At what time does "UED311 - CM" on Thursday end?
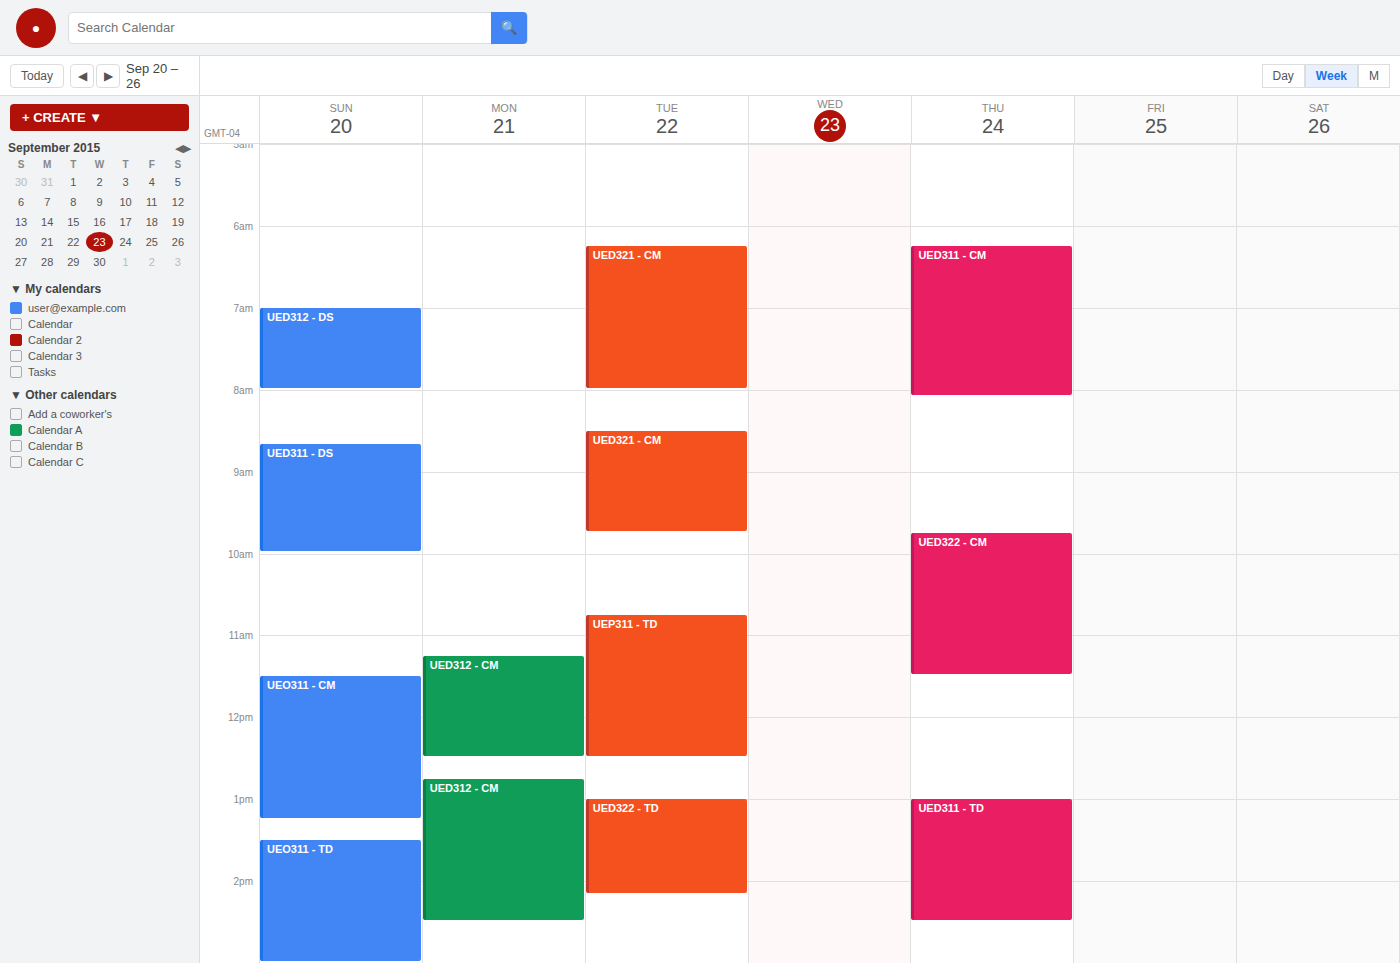
08:05